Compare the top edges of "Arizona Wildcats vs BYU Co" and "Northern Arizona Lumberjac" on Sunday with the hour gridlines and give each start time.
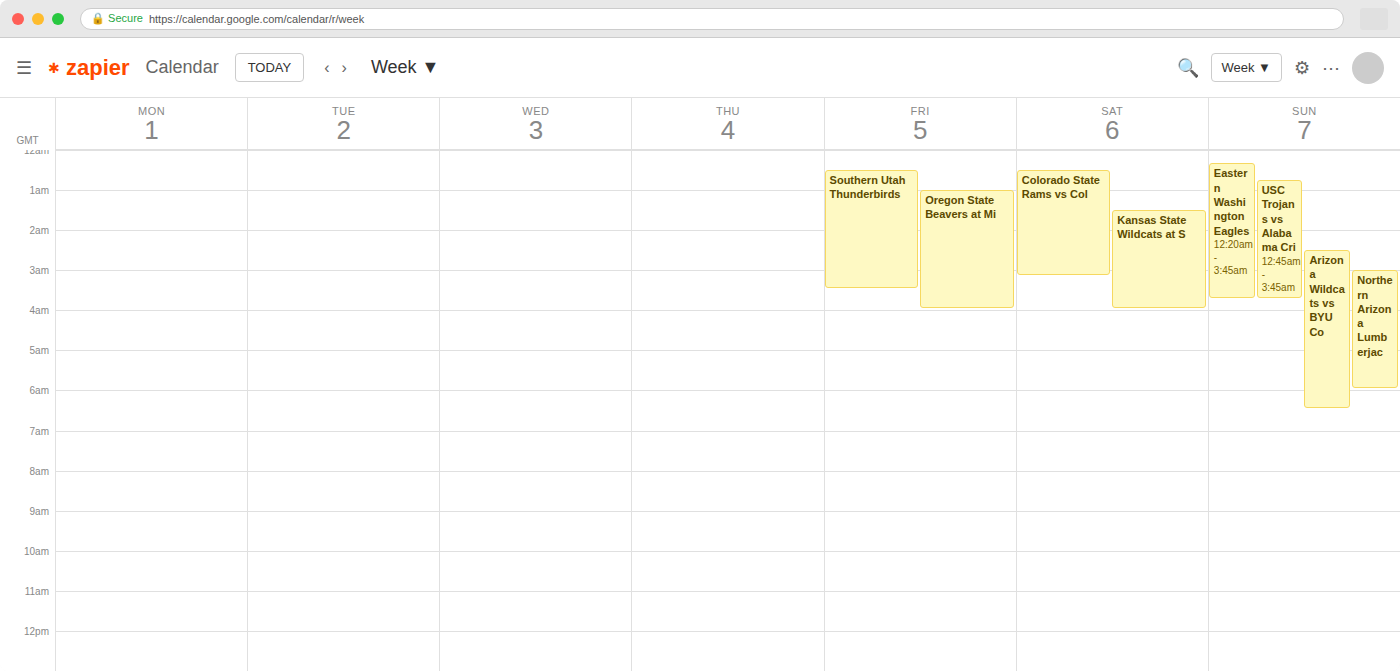
"Arizona Wildcats vs BYU Co": 2:30 AM, halfway between the 2 AM and 3 AM lines. "Northern Arizona Lumberjac": 3:00 AM, exactly on the 3 AM line.